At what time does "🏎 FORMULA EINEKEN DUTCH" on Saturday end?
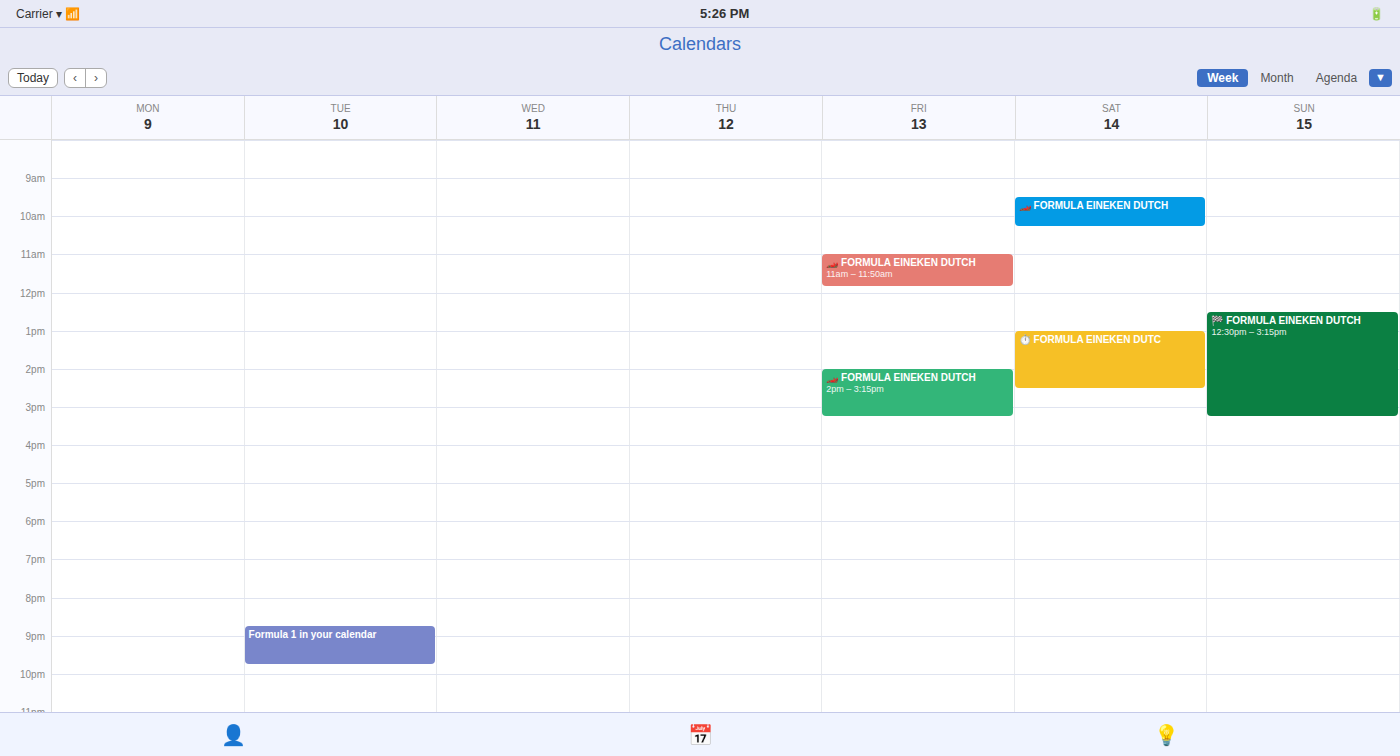
10:15 AM